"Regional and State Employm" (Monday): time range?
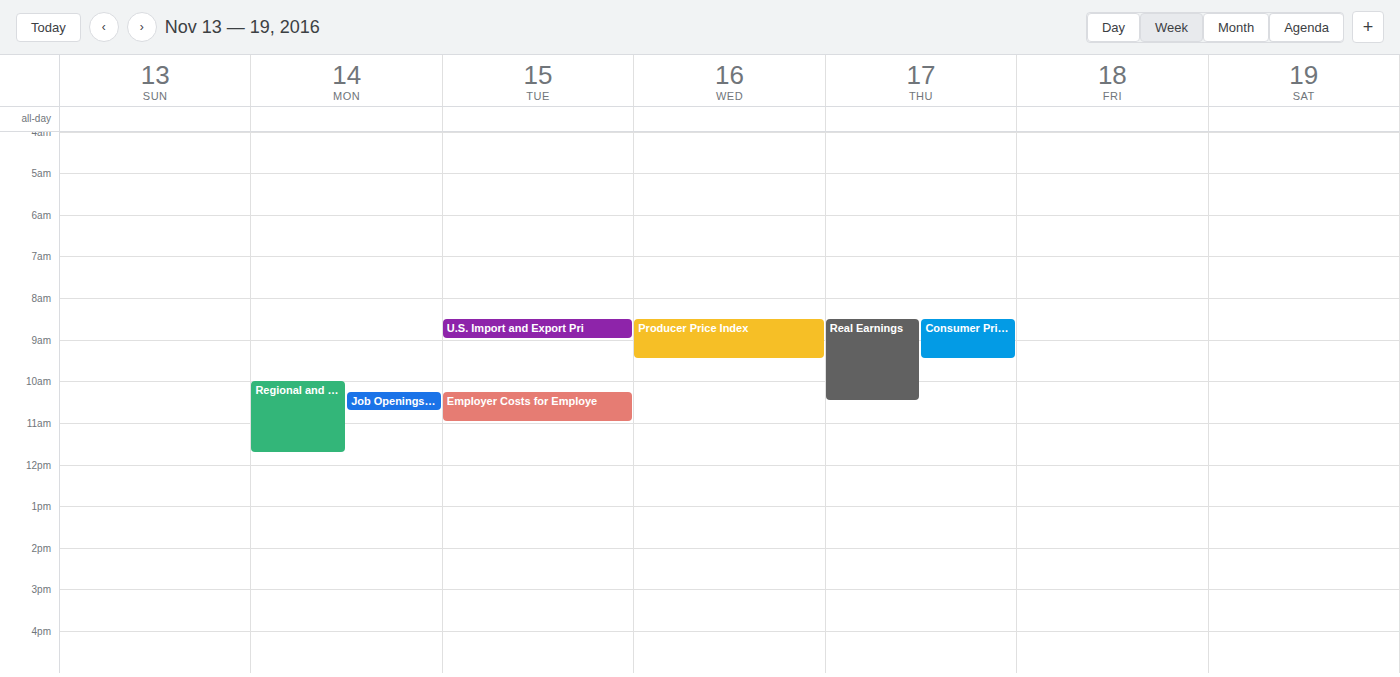
10:00 AM to 11:45 AM